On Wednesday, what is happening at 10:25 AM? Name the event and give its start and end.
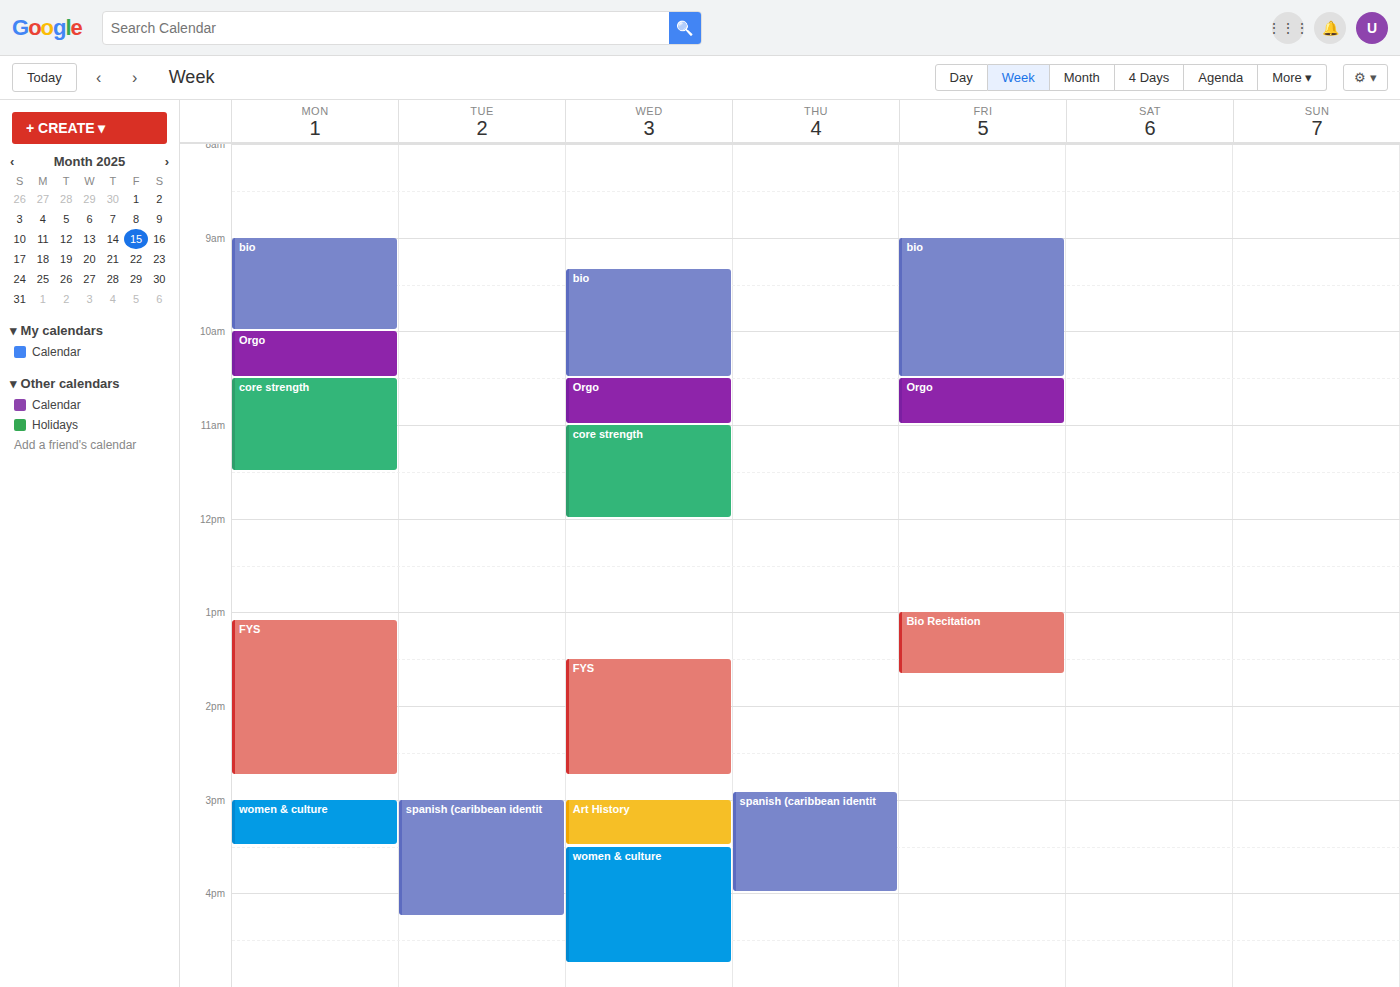
"bio", 9:20 AM to 10:30 AM